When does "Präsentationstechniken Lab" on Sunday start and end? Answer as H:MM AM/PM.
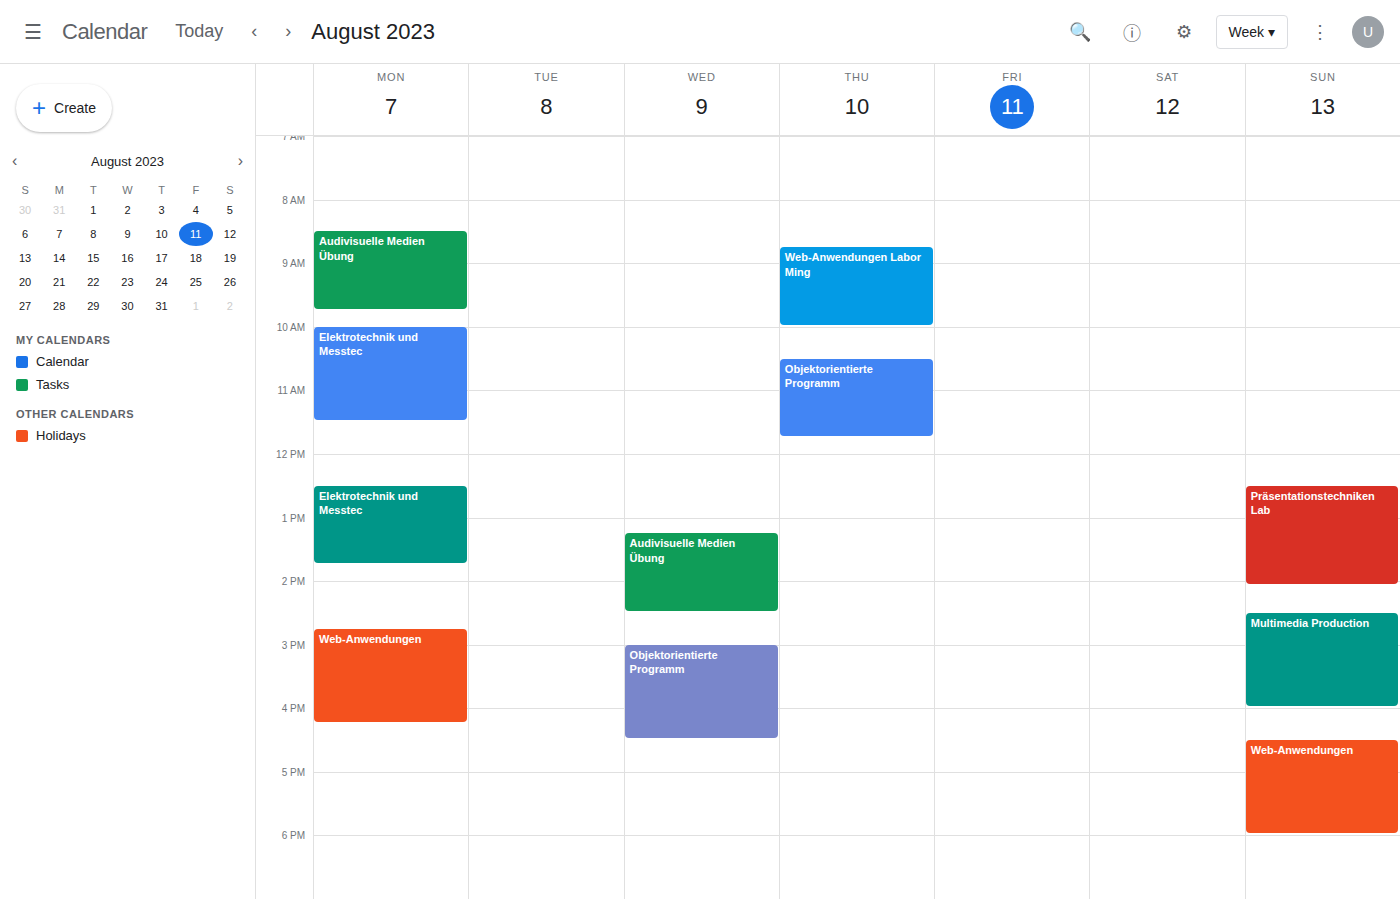
12:30 PM to 2:05 PM